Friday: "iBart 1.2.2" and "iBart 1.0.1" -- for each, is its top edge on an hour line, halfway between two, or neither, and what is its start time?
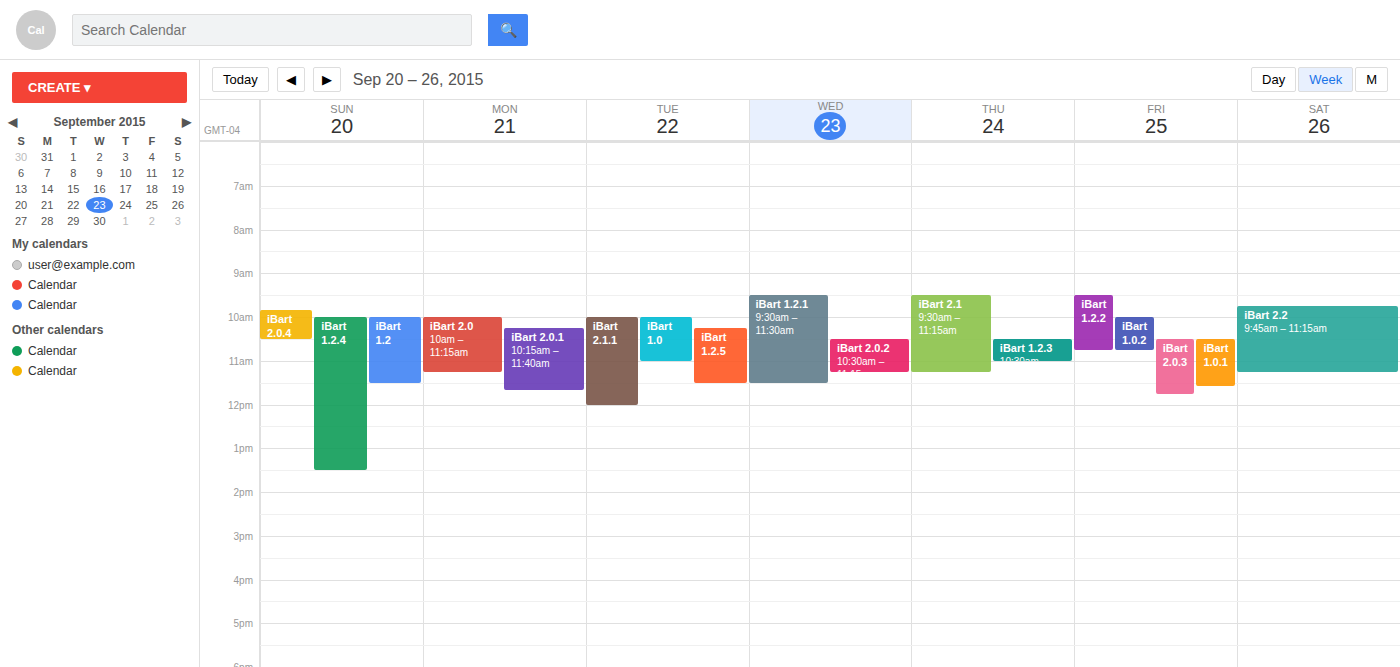
"iBart 1.2.2": 9:30 AM, halfway between the 9 AM and 10 AM lines. "iBart 1.0.1": 10:30 AM, halfway between the 10 AM and 11 AM lines.